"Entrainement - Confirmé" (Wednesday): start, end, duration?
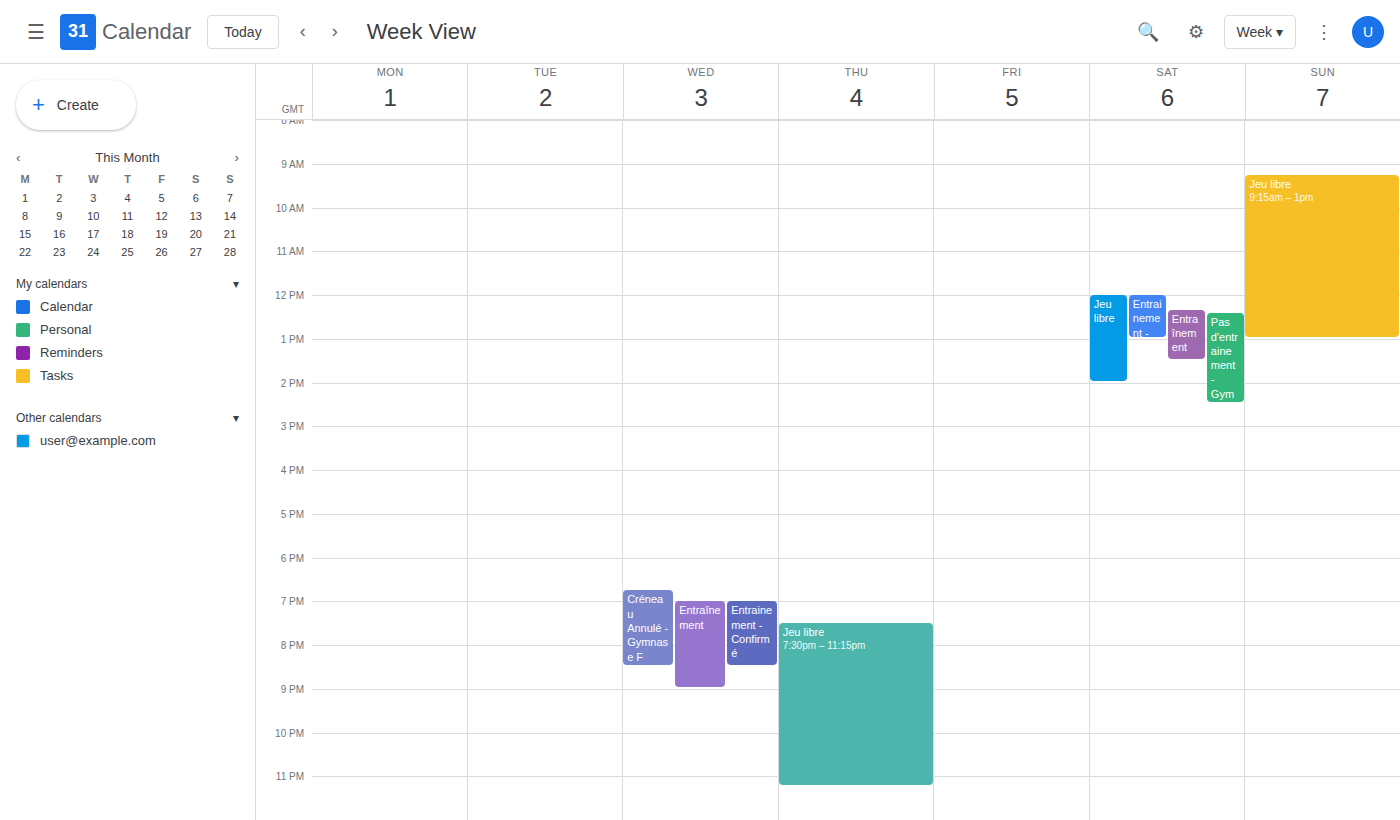
7:00 PM to 8:30 PM, 1 hour 30 minutes